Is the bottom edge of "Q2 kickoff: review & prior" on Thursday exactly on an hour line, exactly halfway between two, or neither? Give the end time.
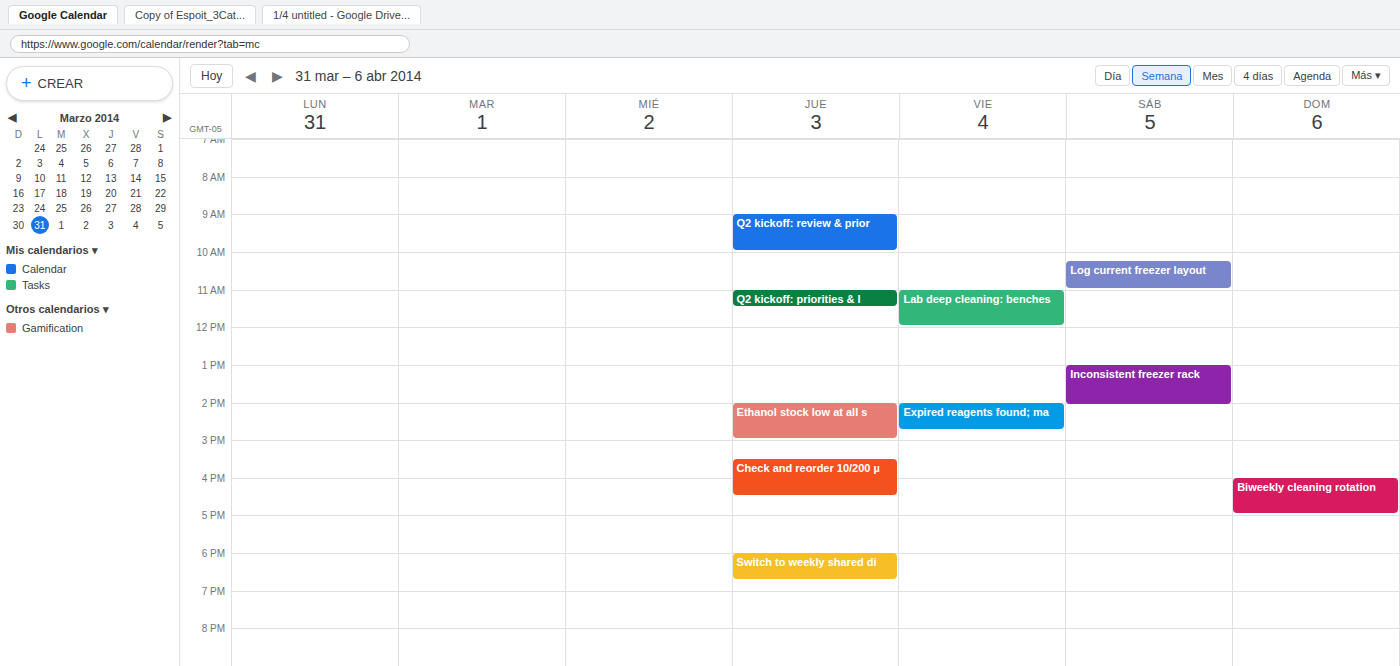
10:00 AM -- exactly on the 10 AM line.